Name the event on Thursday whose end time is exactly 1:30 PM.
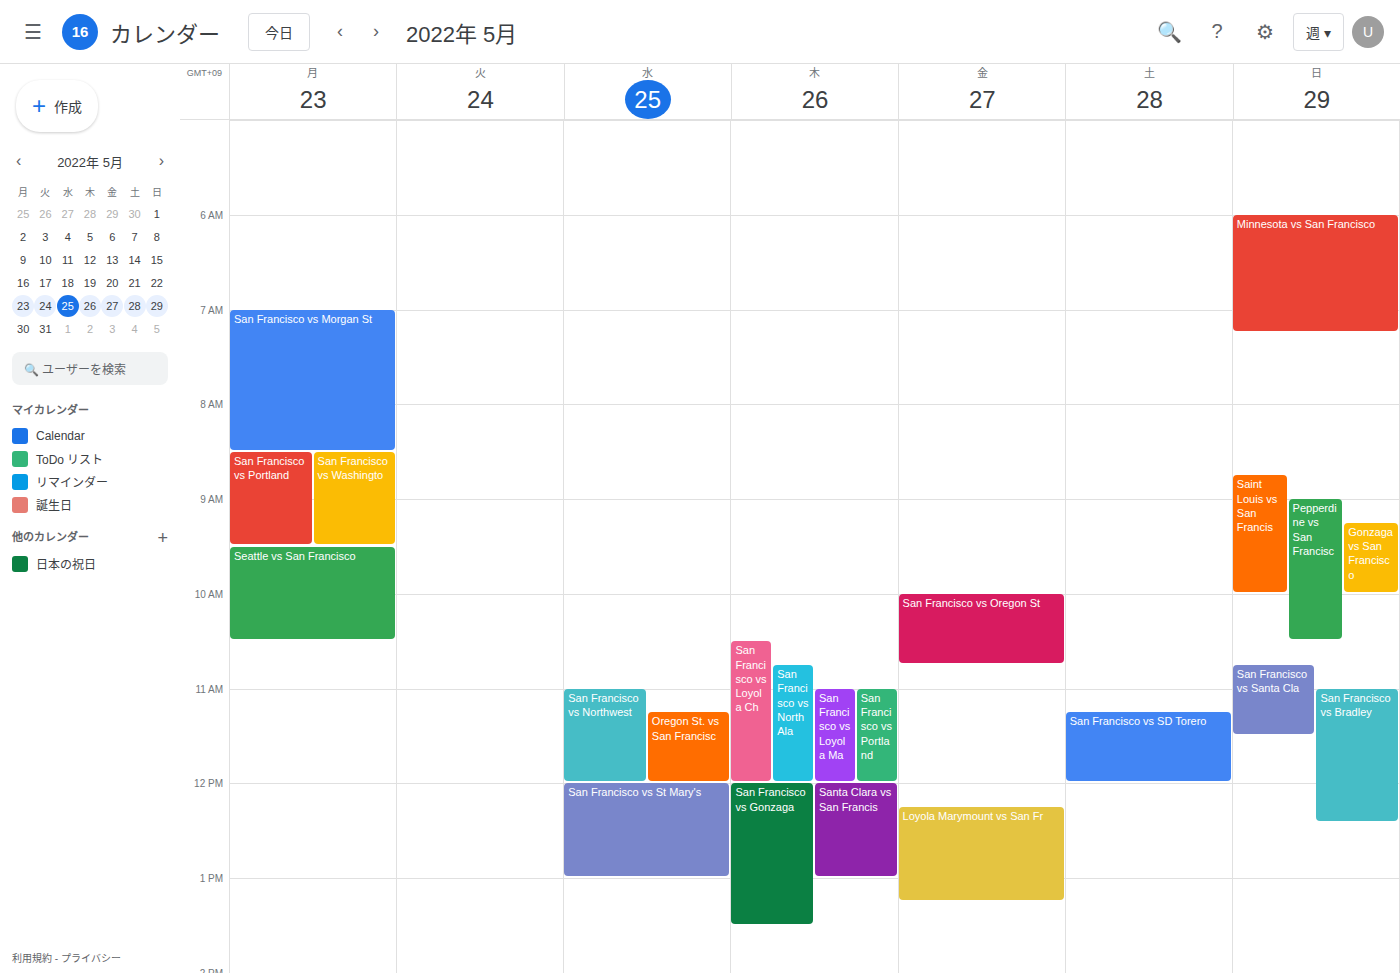
"San Francisco vs Gonzaga"